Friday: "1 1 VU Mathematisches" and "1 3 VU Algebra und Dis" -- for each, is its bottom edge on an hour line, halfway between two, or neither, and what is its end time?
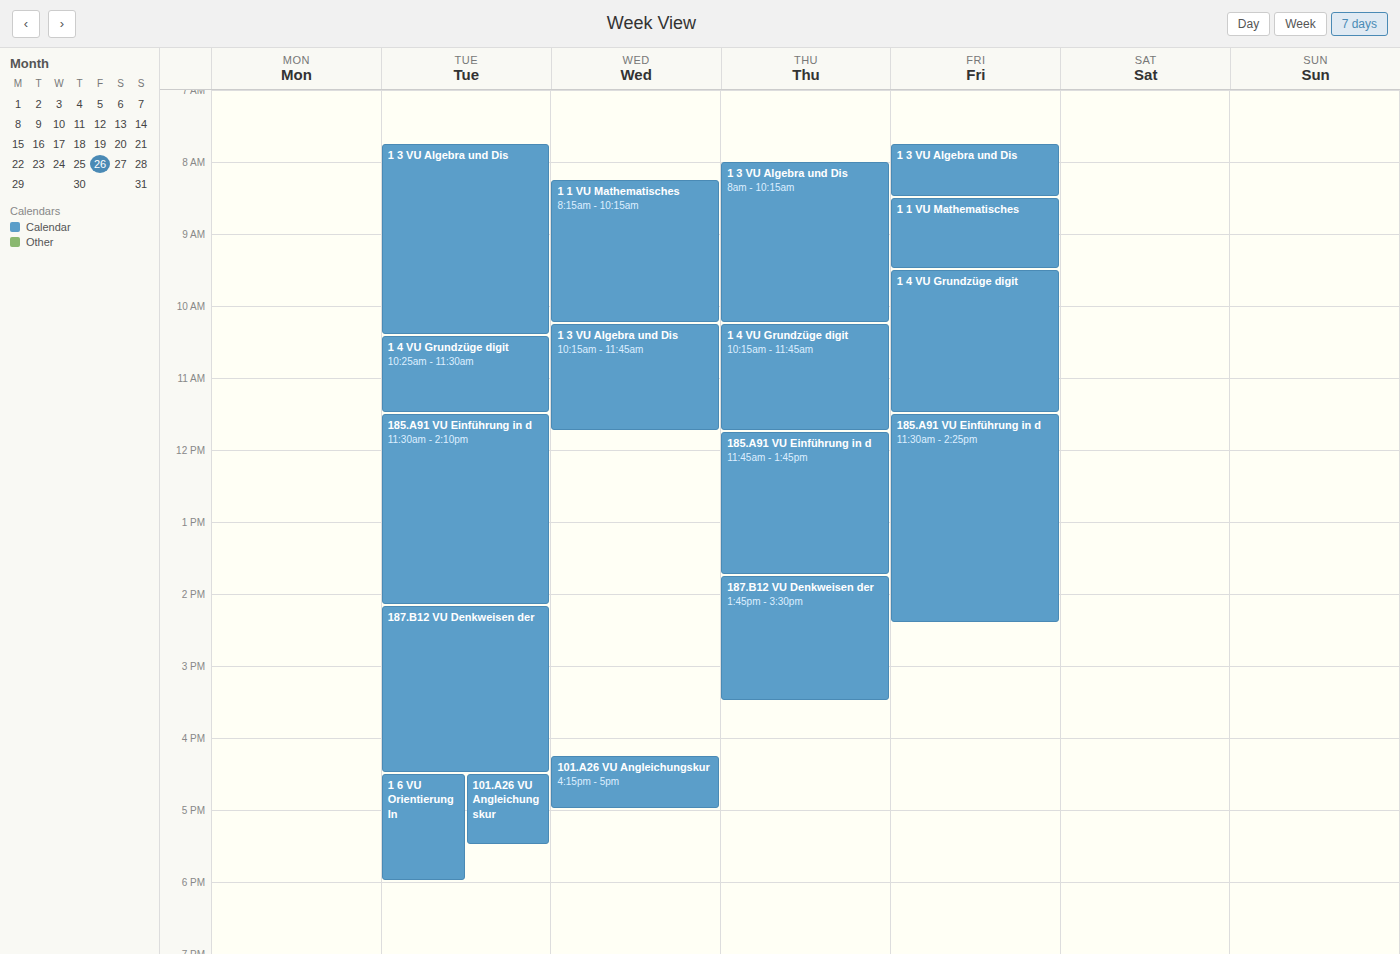
"1 1 VU Mathematisches": 9:30 AM, halfway between the 9 AM and 10 AM lines. "1 3 VU Algebra und Dis": 8:30 AM, halfway between the 8 AM and 9 AM lines.